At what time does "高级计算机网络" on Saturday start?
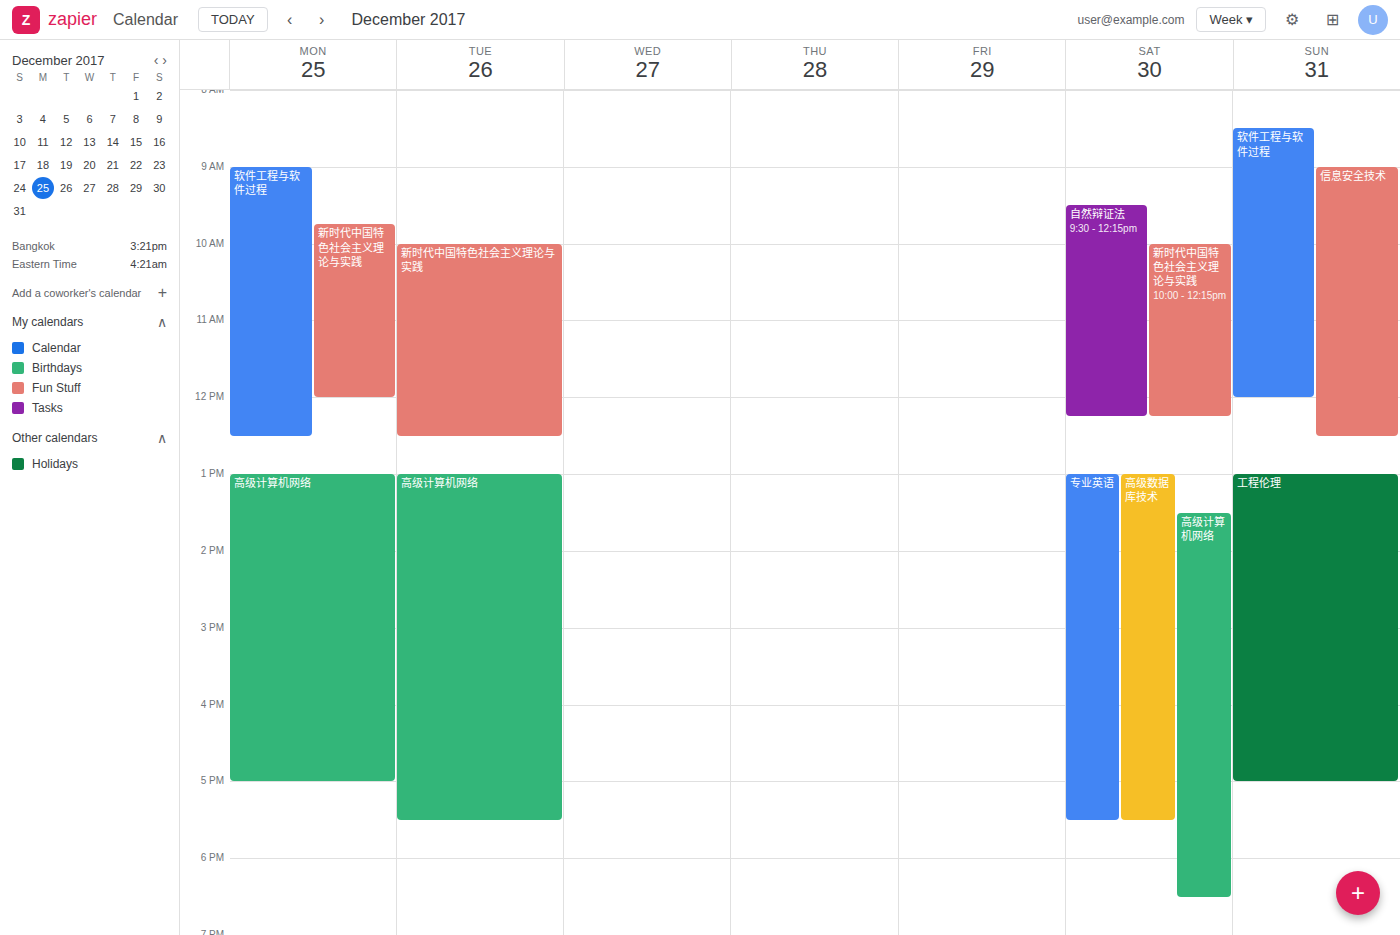
1:30 PM